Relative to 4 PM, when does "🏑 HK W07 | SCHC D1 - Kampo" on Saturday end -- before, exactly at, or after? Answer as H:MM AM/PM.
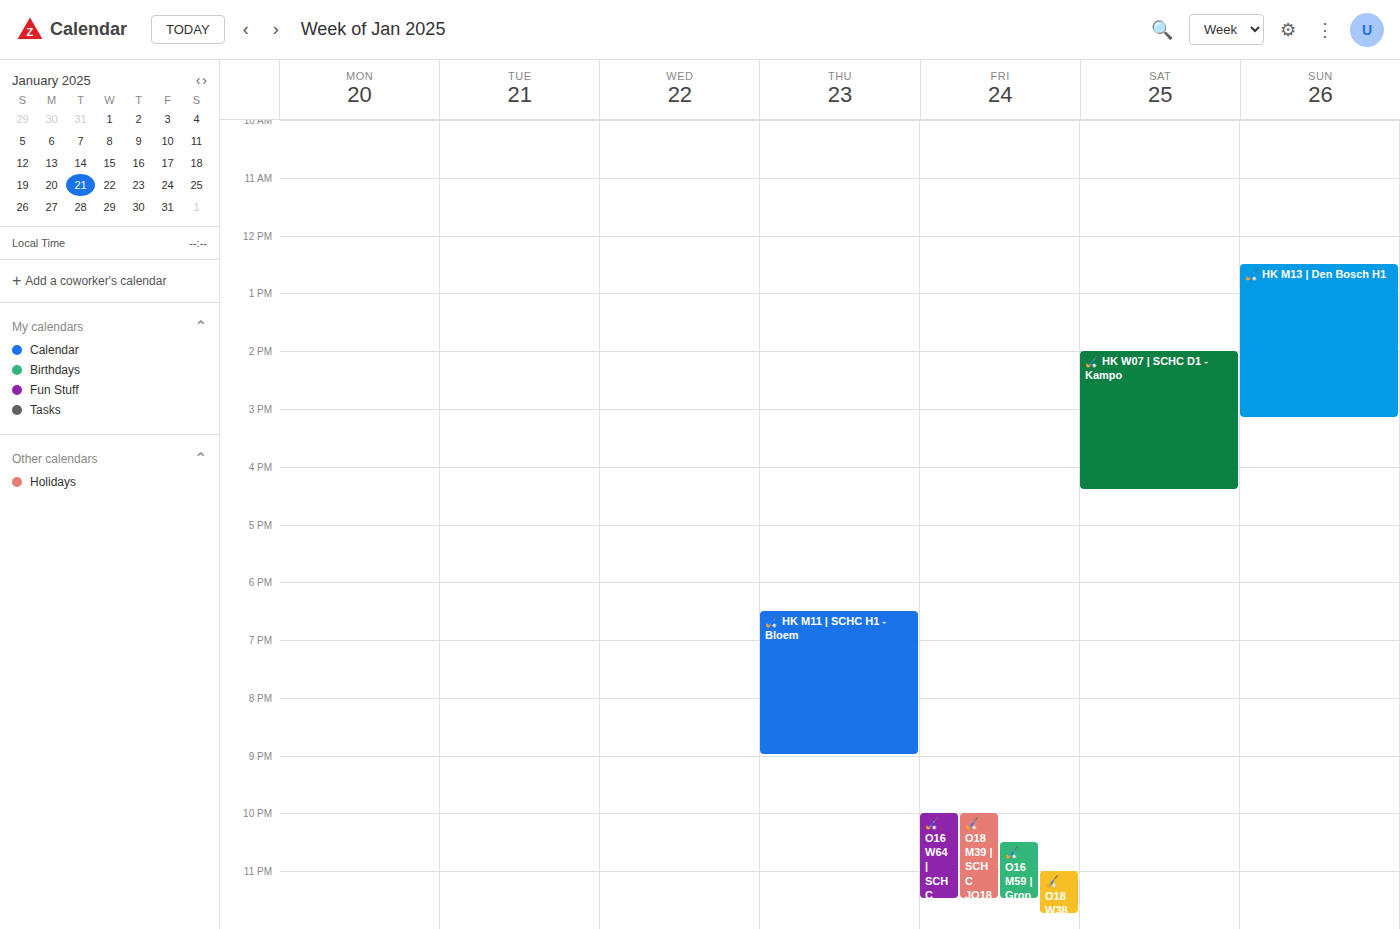
4:25 PM -- after 4 PM, 25 minutes below the 4 PM line.